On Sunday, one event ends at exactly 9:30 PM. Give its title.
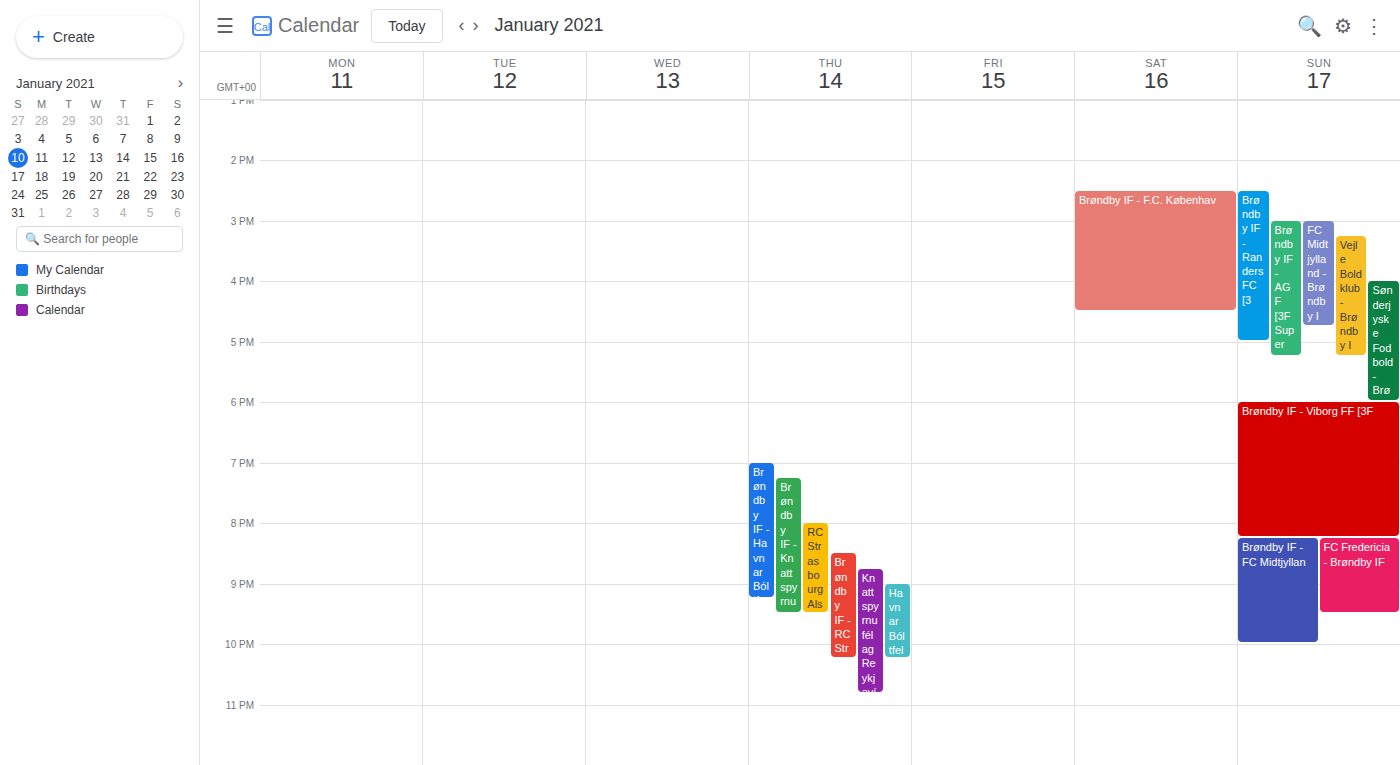
"FC Fredericia - Brøndby IF"